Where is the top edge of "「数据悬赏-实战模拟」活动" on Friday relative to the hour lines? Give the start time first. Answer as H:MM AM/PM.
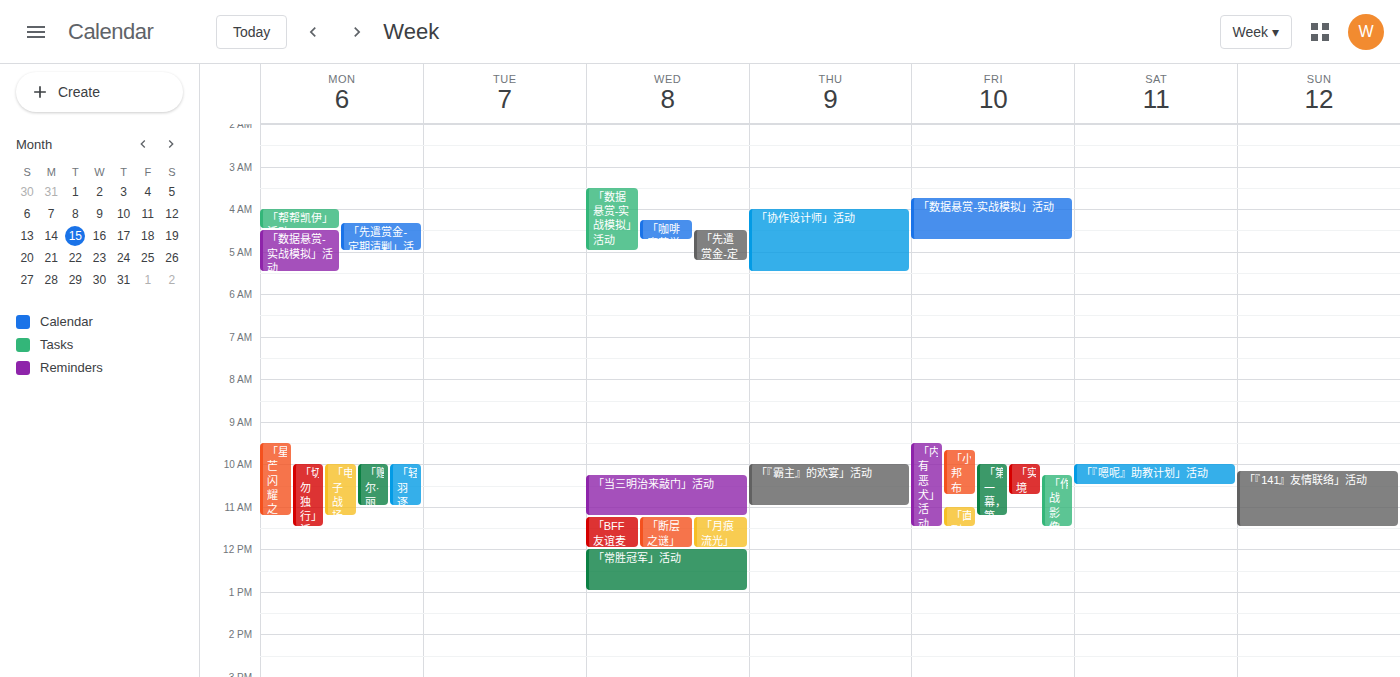
3:45 AM -- neither: three quarters of the way from the 3 AM line to the 4 AM line.